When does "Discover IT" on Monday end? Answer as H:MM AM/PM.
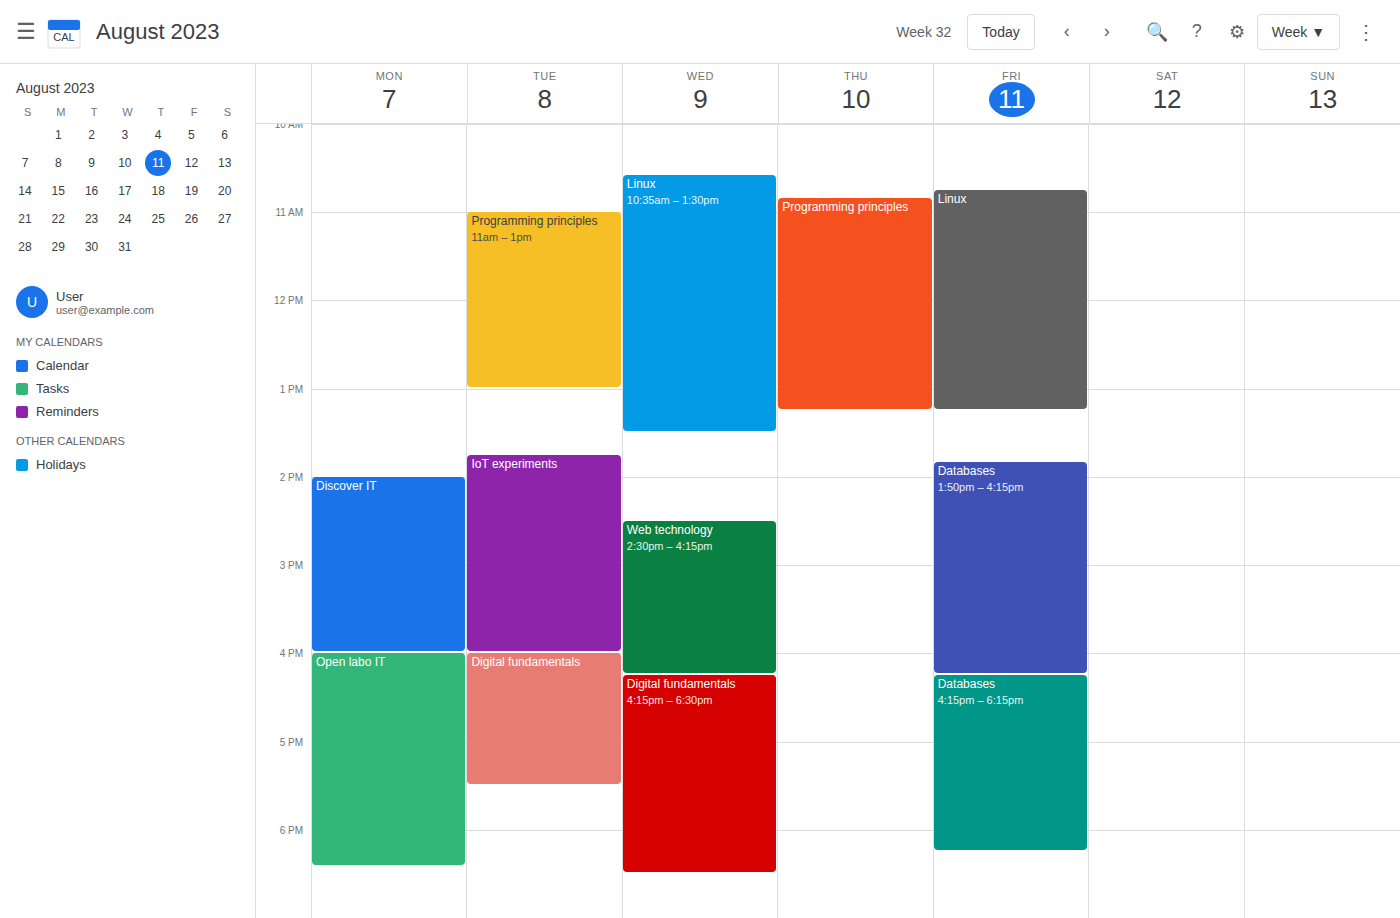
4:00 PM